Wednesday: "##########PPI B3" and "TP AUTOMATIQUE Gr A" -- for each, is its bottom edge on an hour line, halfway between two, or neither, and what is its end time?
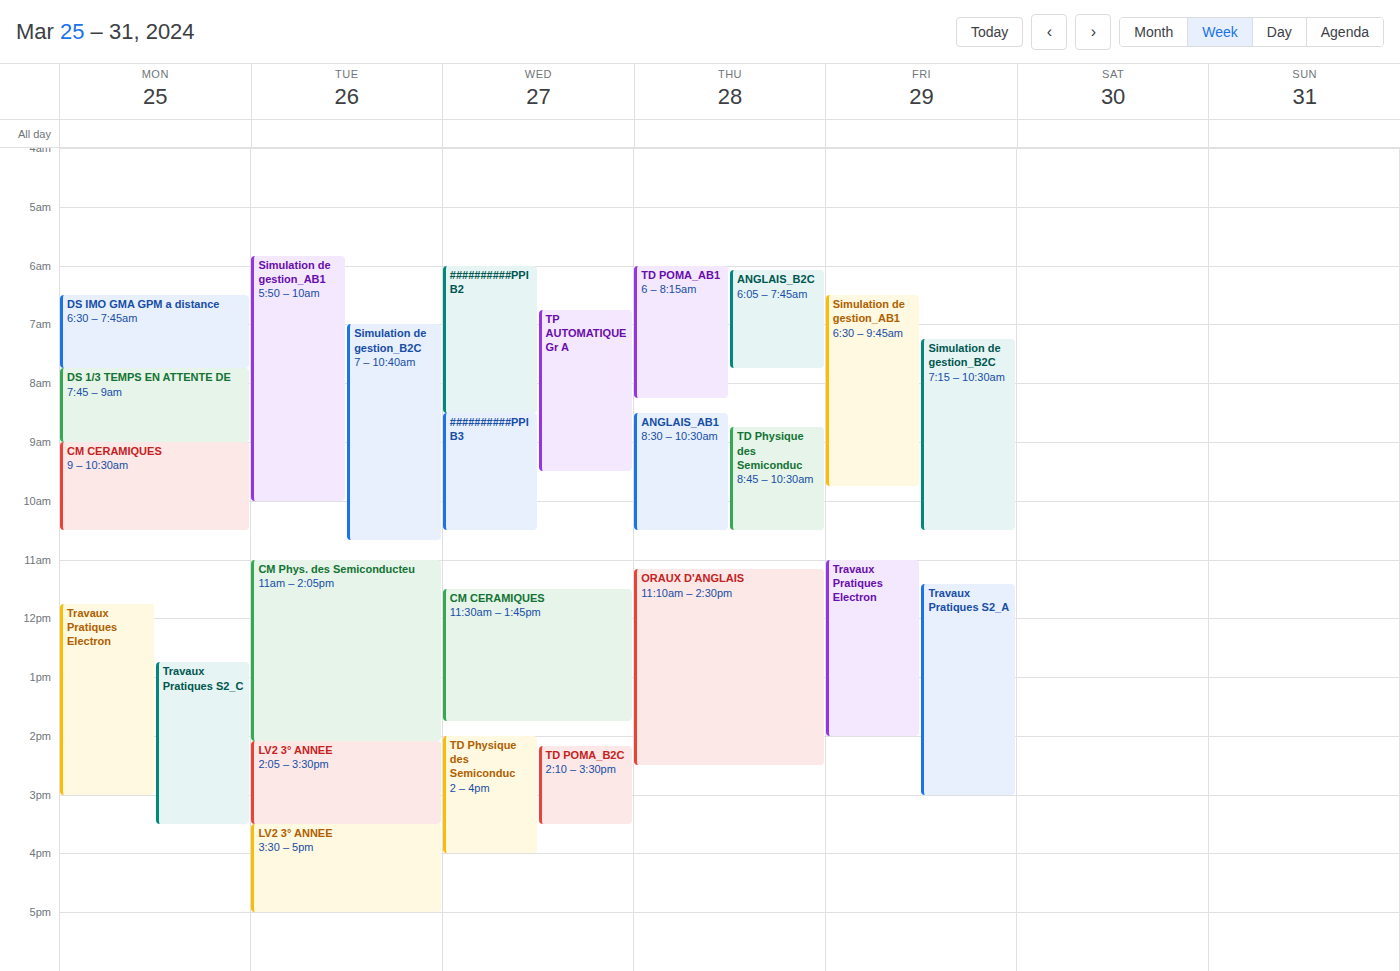
"##########PPI B3": 10:30 AM, halfway between the 10 AM and 11 AM lines. "TP AUTOMATIQUE Gr A": 9:30 AM, halfway between the 9 AM and 10 AM lines.